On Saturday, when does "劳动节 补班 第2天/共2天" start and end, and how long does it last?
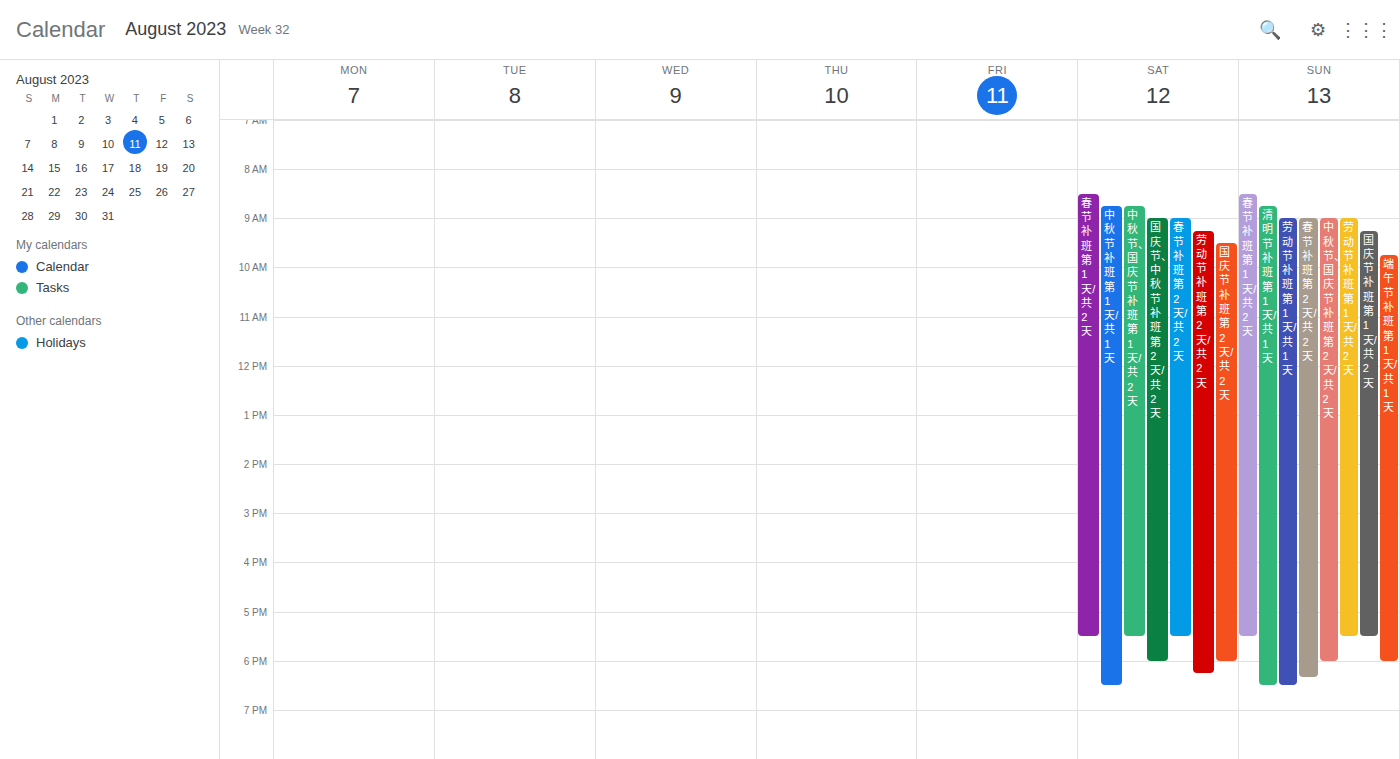
09:15 to 18:15, 9 hours